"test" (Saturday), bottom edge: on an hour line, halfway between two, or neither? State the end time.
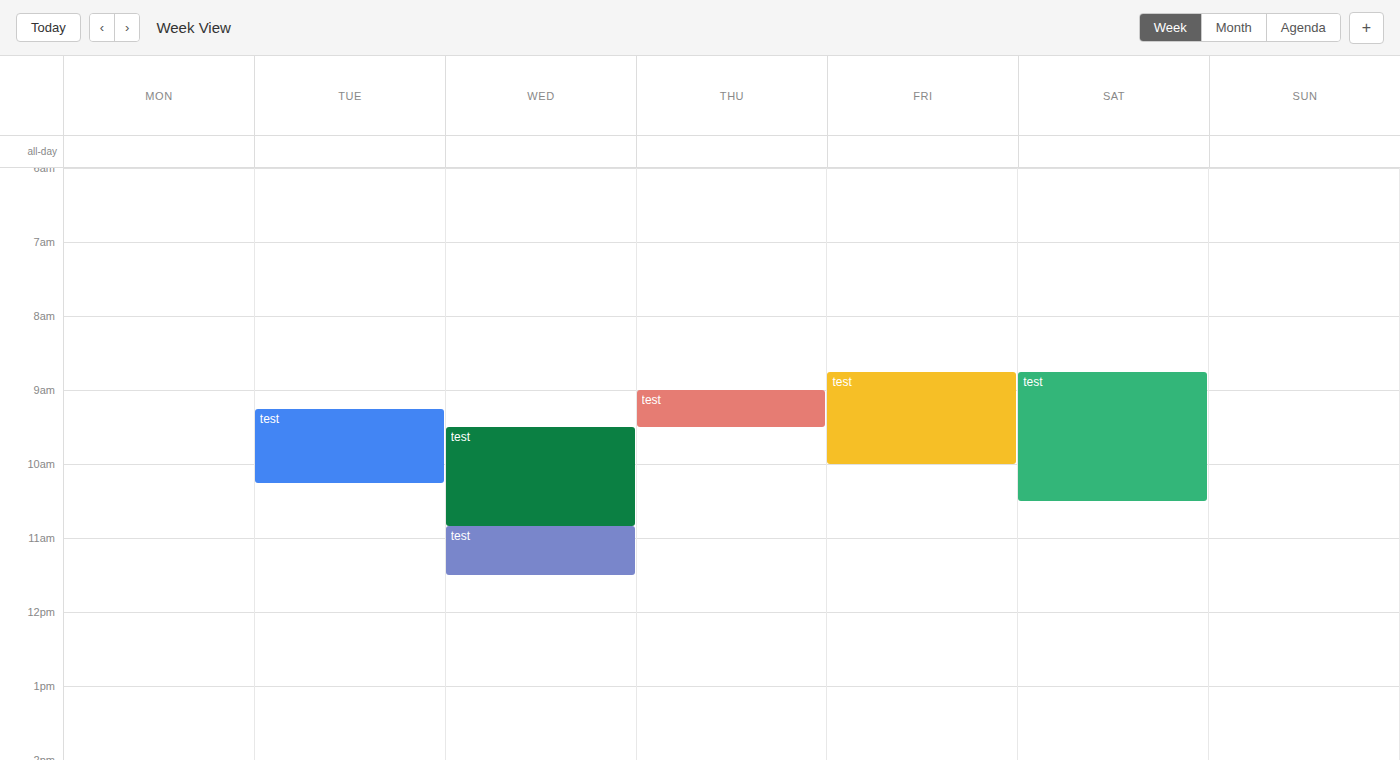
10:30 AM -- halfway between the 10 AM and 11 AM lines.